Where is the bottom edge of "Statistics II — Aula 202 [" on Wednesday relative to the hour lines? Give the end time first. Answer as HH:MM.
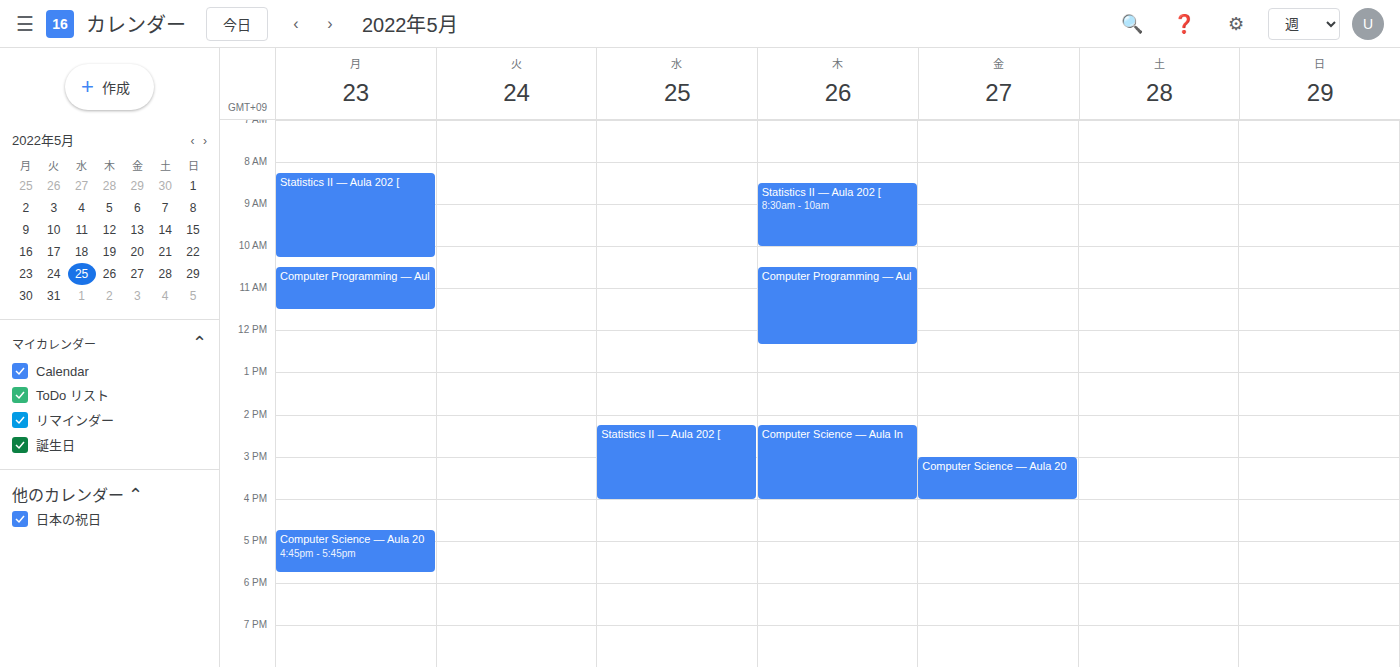
16:00 -- exactly on the 16:00 line.